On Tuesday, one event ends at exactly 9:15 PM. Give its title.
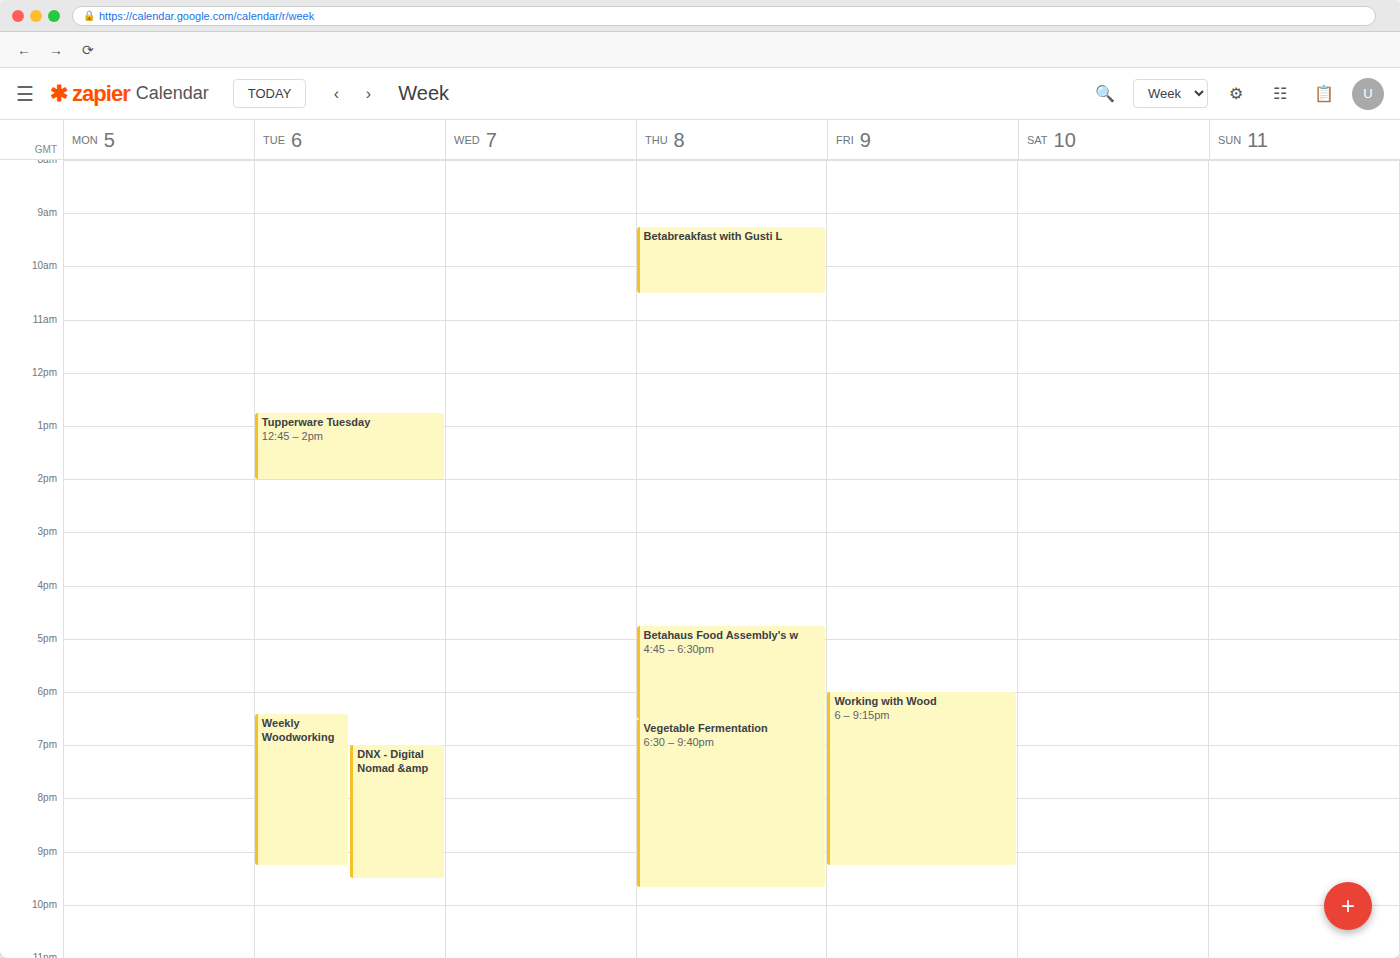
"Weekly Woodworking"